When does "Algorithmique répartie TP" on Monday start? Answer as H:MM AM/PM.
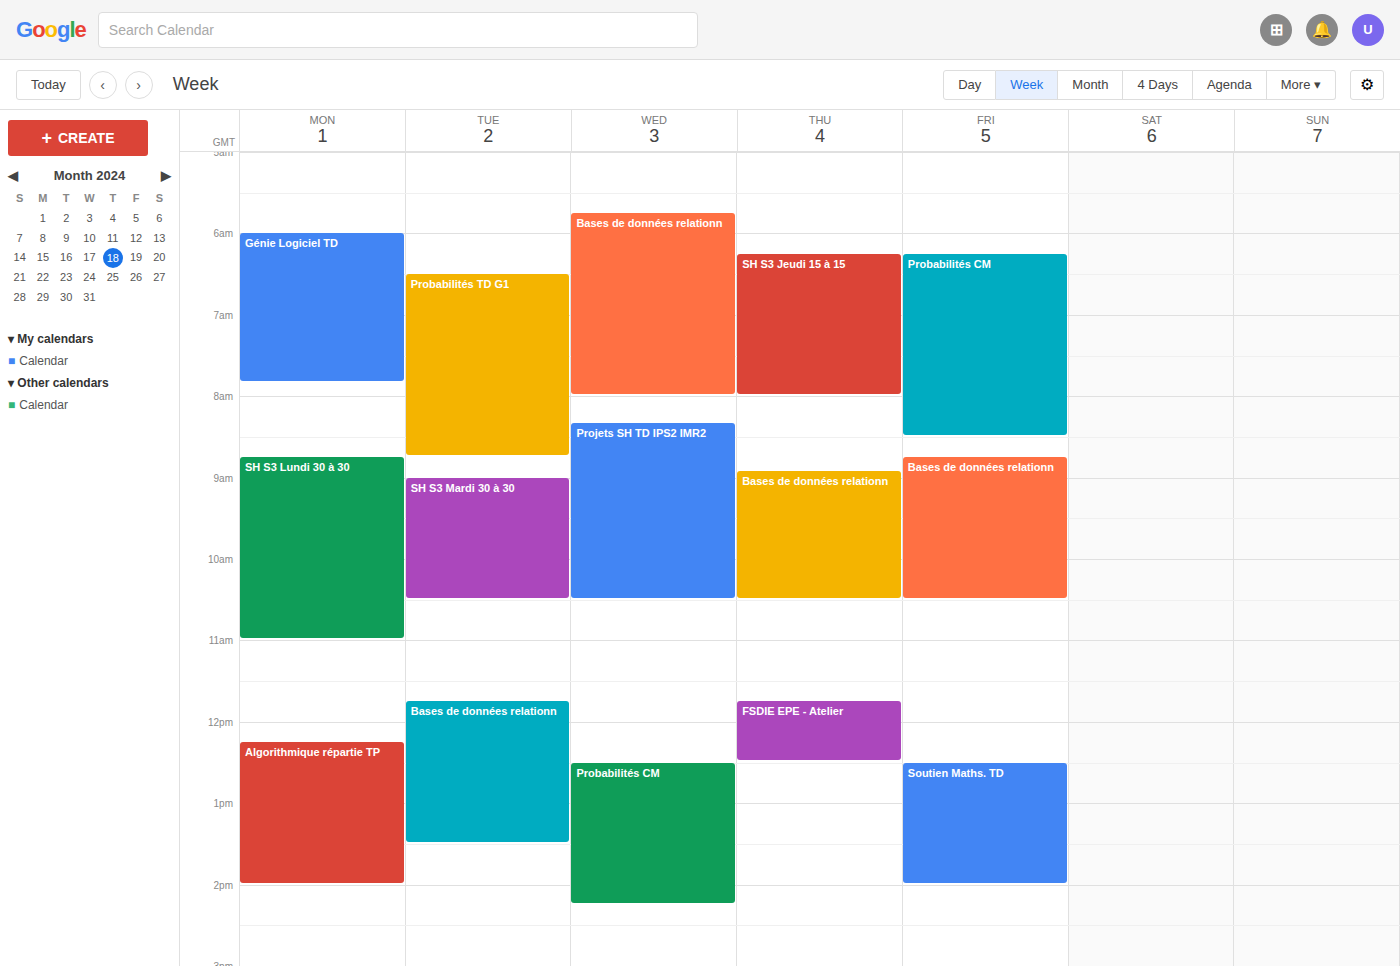
12:15 PM